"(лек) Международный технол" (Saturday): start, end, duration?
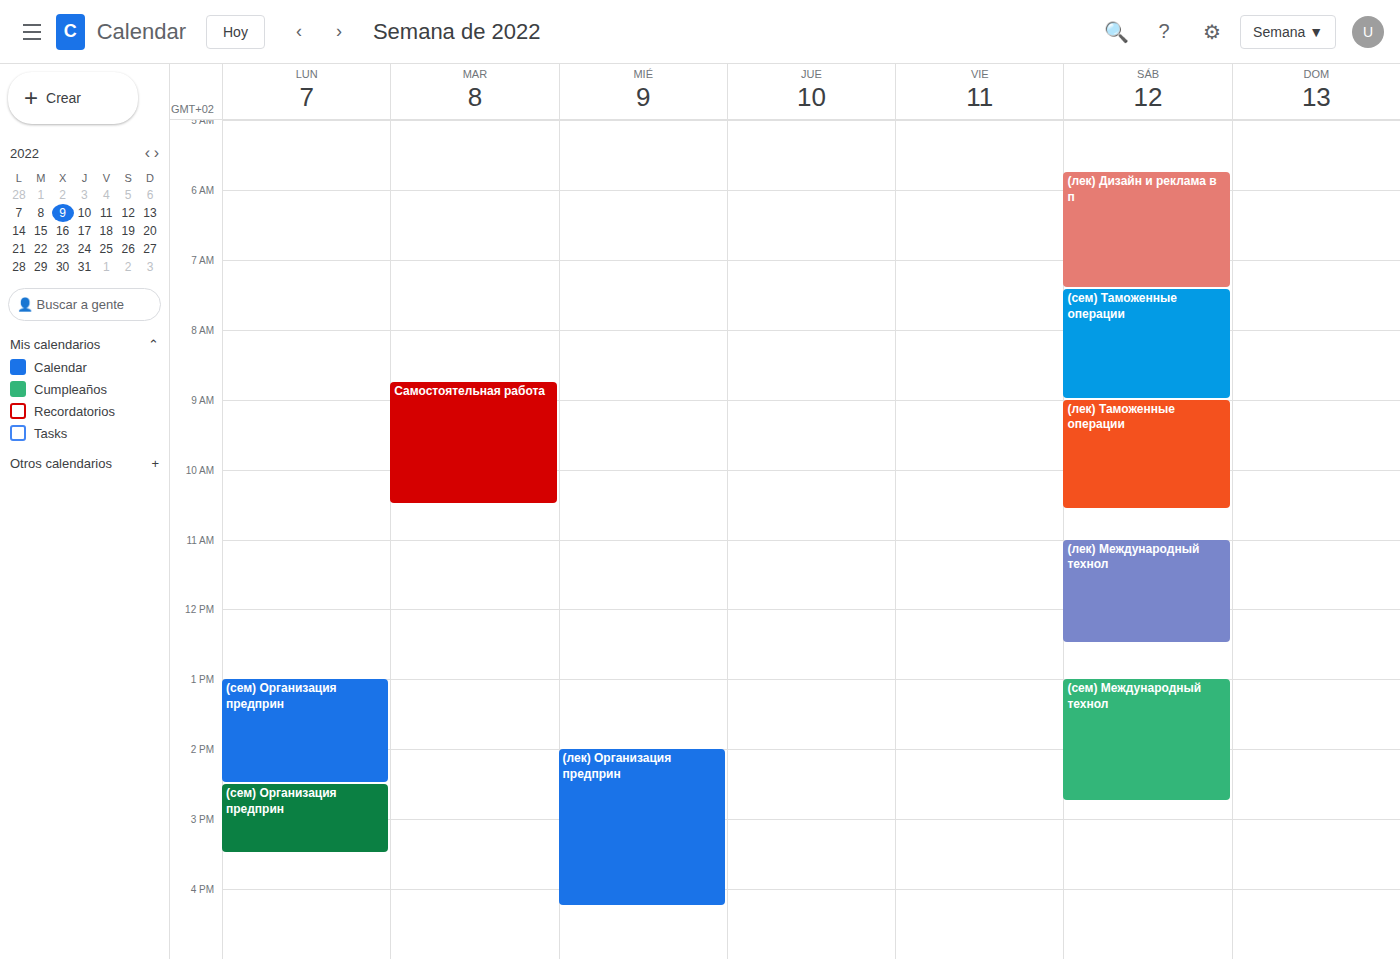
11:00 AM to 12:30 PM, 1 hour 30 minutes